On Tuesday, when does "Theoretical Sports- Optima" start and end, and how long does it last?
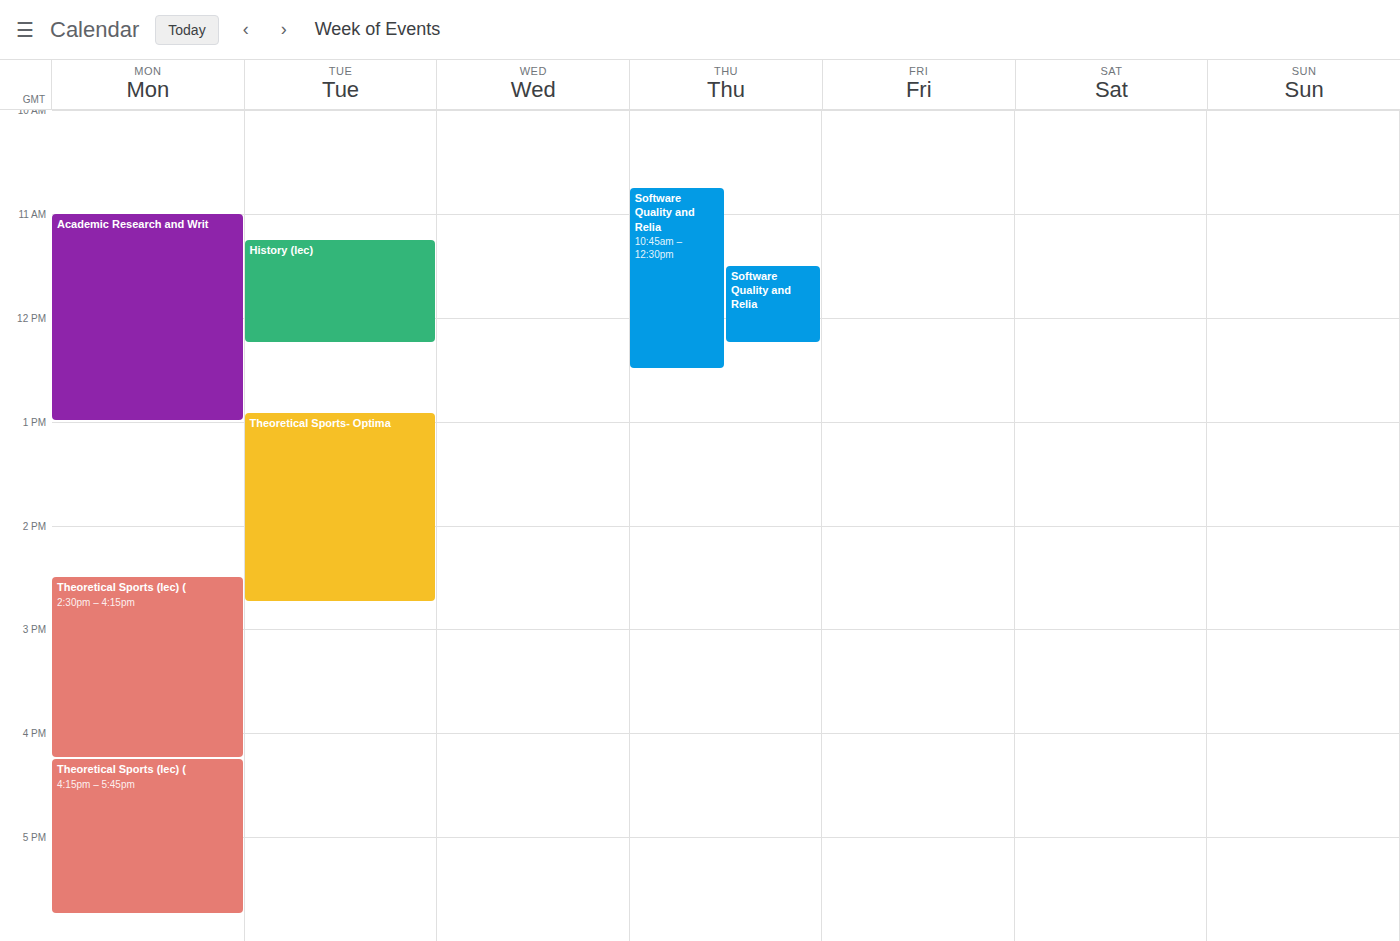
12:55 to 14:45, 1 hour 50 minutes